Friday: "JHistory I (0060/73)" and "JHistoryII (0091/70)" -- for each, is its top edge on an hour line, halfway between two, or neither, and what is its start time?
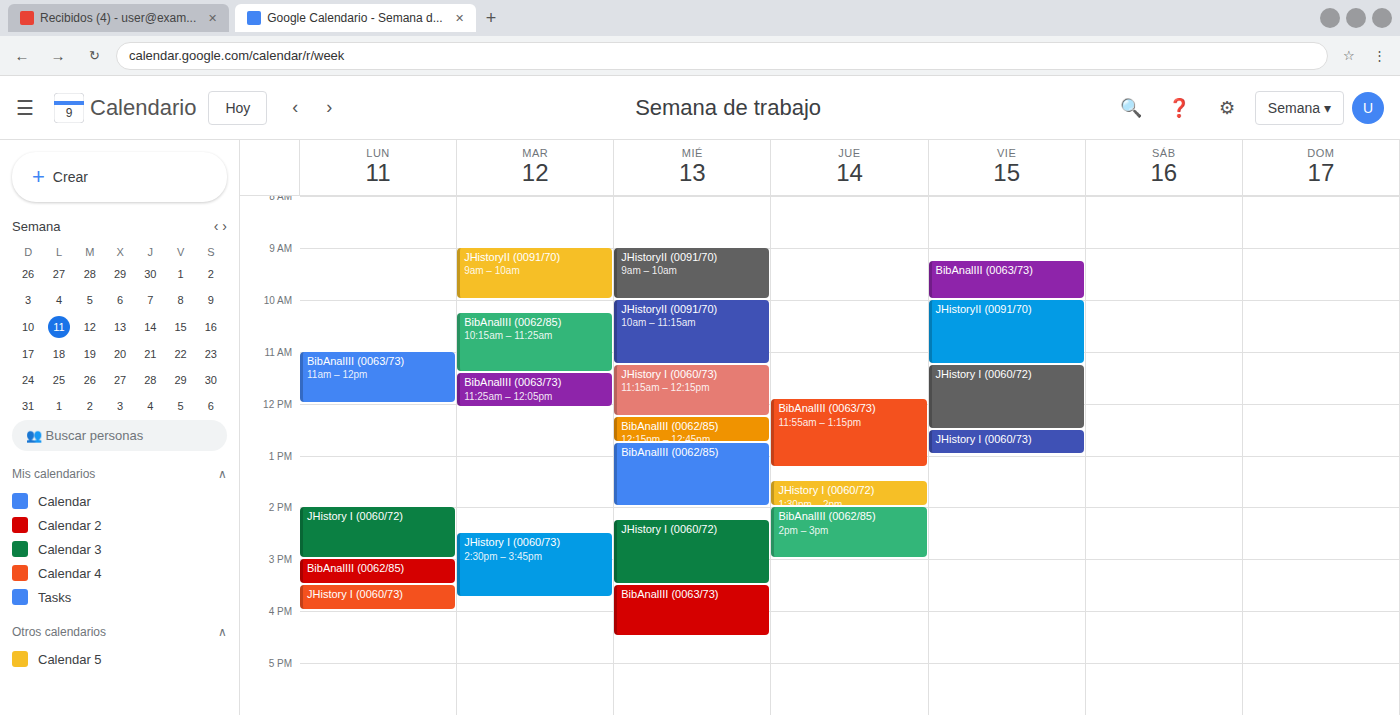
"JHistory I (0060/73)": 12:30 PM, halfway between the 12 PM and 1 PM lines. "JHistoryII (0091/70)": 10:00 AM, exactly on the 10 AM line.